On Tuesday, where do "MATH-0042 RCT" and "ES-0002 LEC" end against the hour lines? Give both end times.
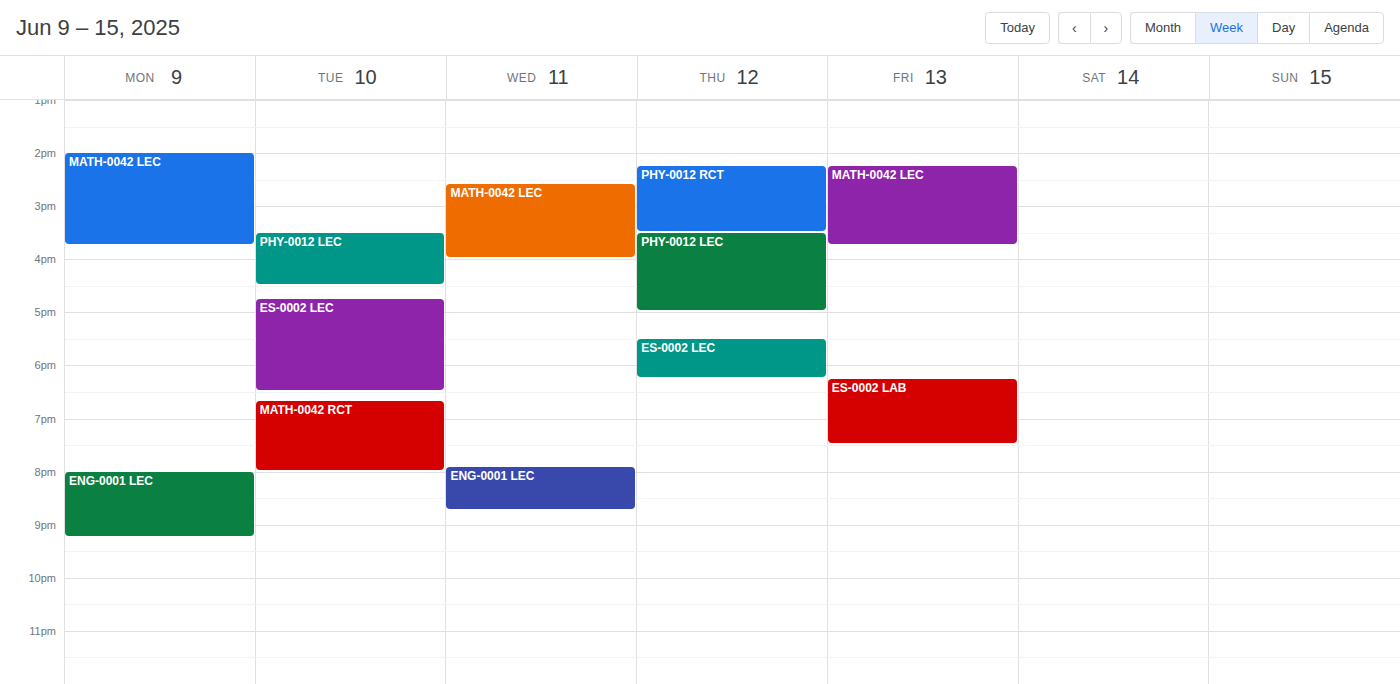
"MATH-0042 RCT": 8:00 PM, exactly on the 8 PM line. "ES-0002 LEC": 6:30 PM, halfway between the 6 PM and 7 PM lines.